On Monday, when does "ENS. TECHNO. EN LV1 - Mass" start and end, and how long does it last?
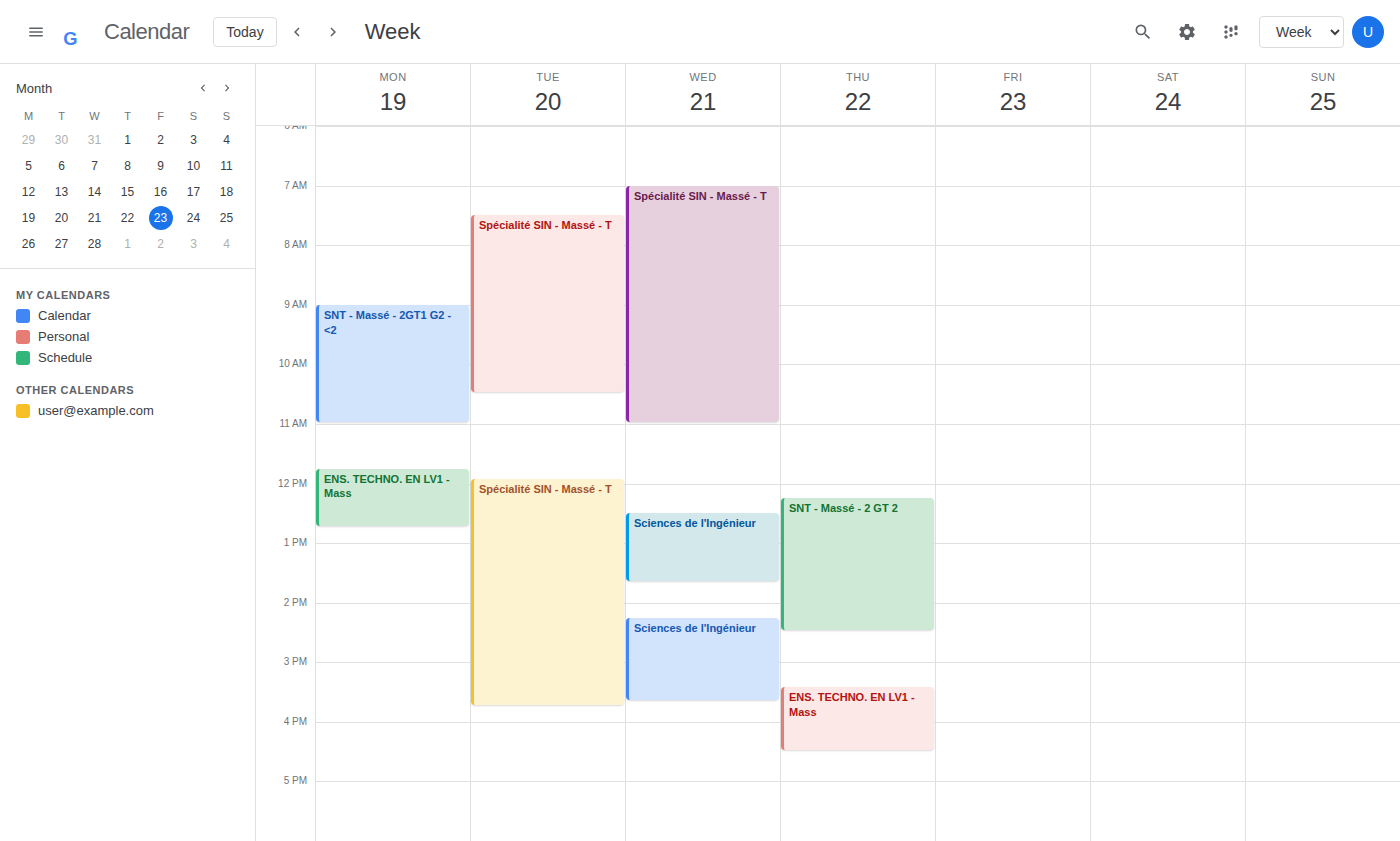
11:45 AM to 12:45 PM, 1 hour